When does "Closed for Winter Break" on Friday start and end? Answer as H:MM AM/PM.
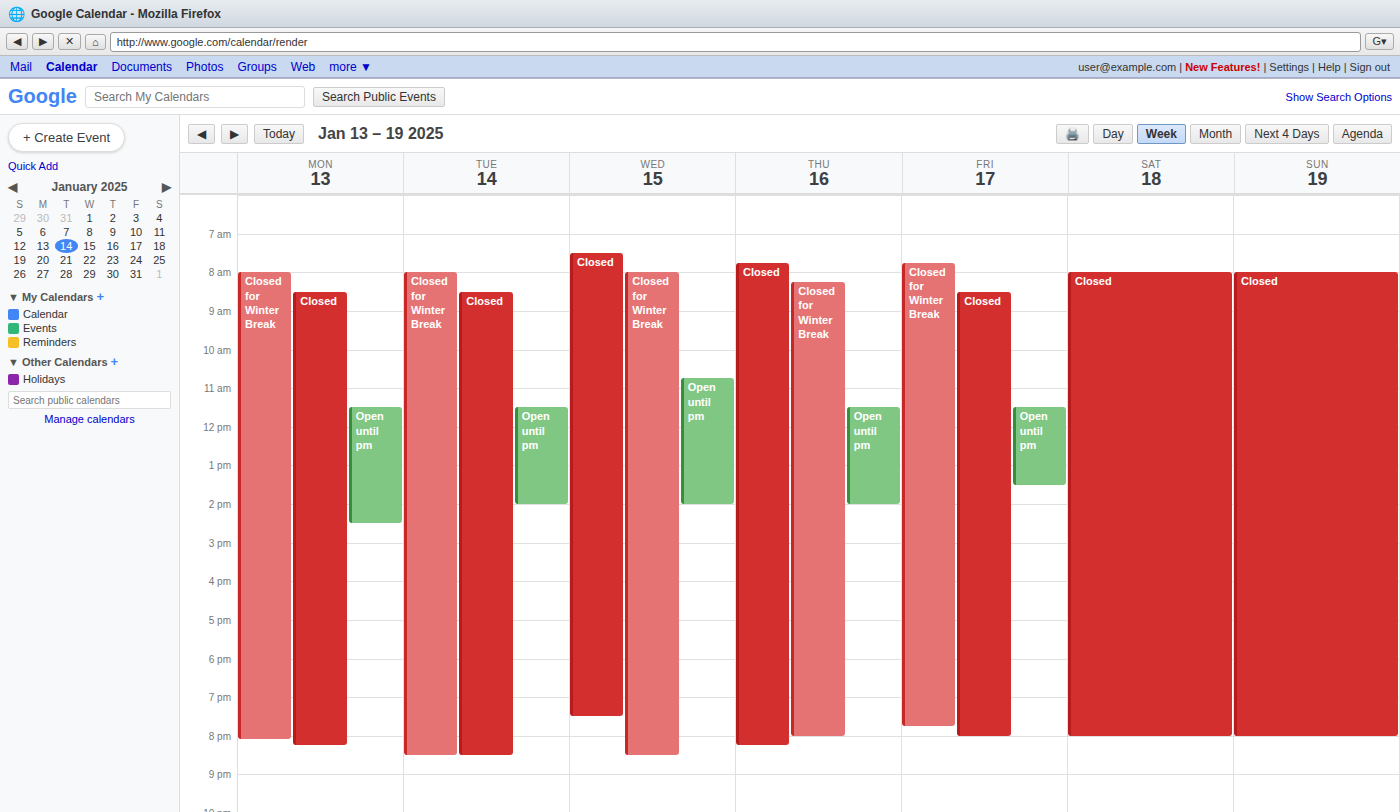
7:45 AM to 7:45 PM